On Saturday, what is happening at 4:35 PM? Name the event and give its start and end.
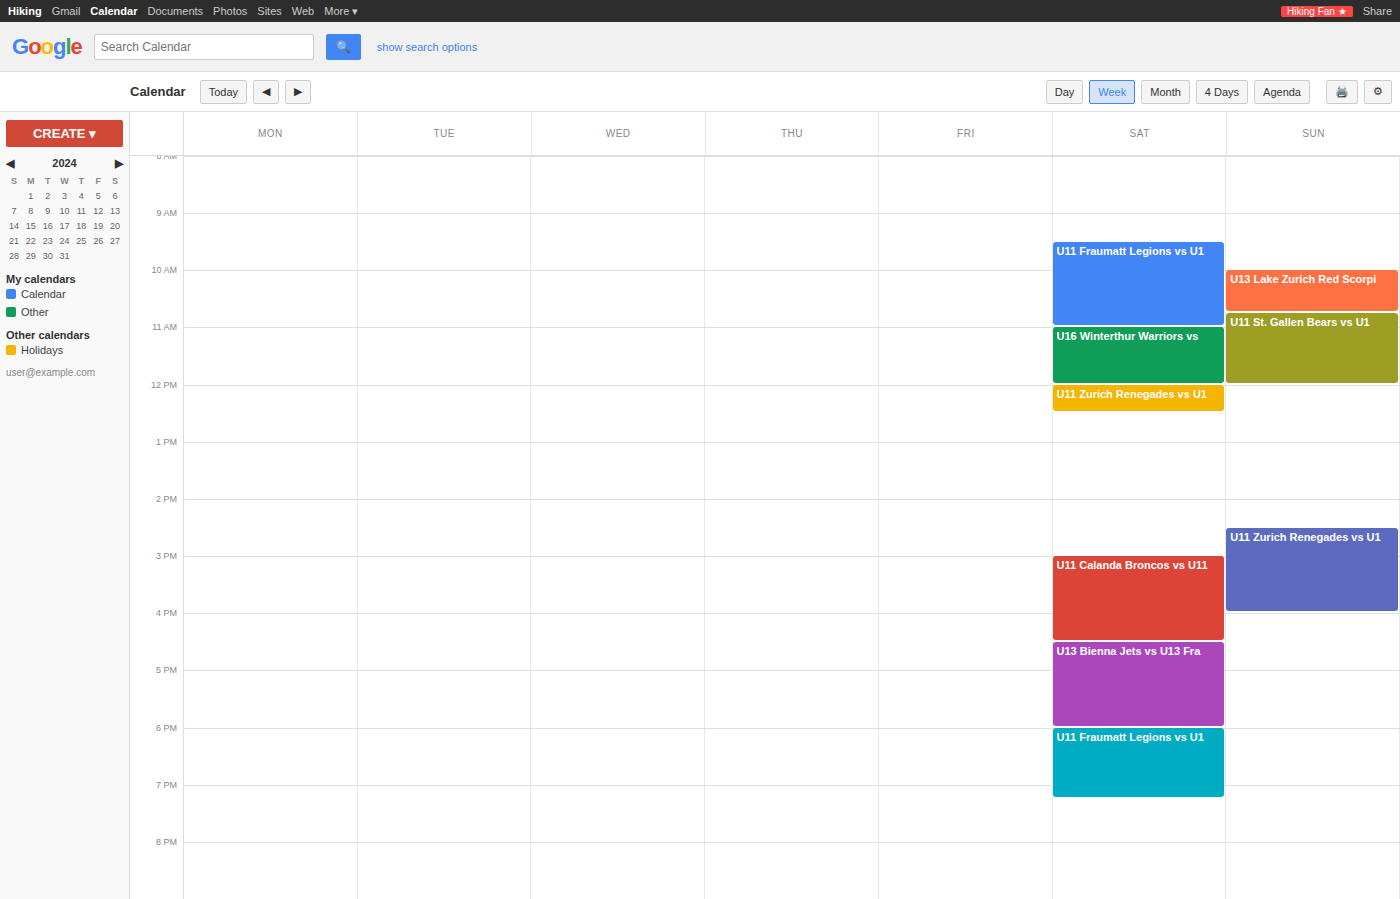
"U13 Bienna Jets vs U13 Fra", 4:30 PM to 6:00 PM